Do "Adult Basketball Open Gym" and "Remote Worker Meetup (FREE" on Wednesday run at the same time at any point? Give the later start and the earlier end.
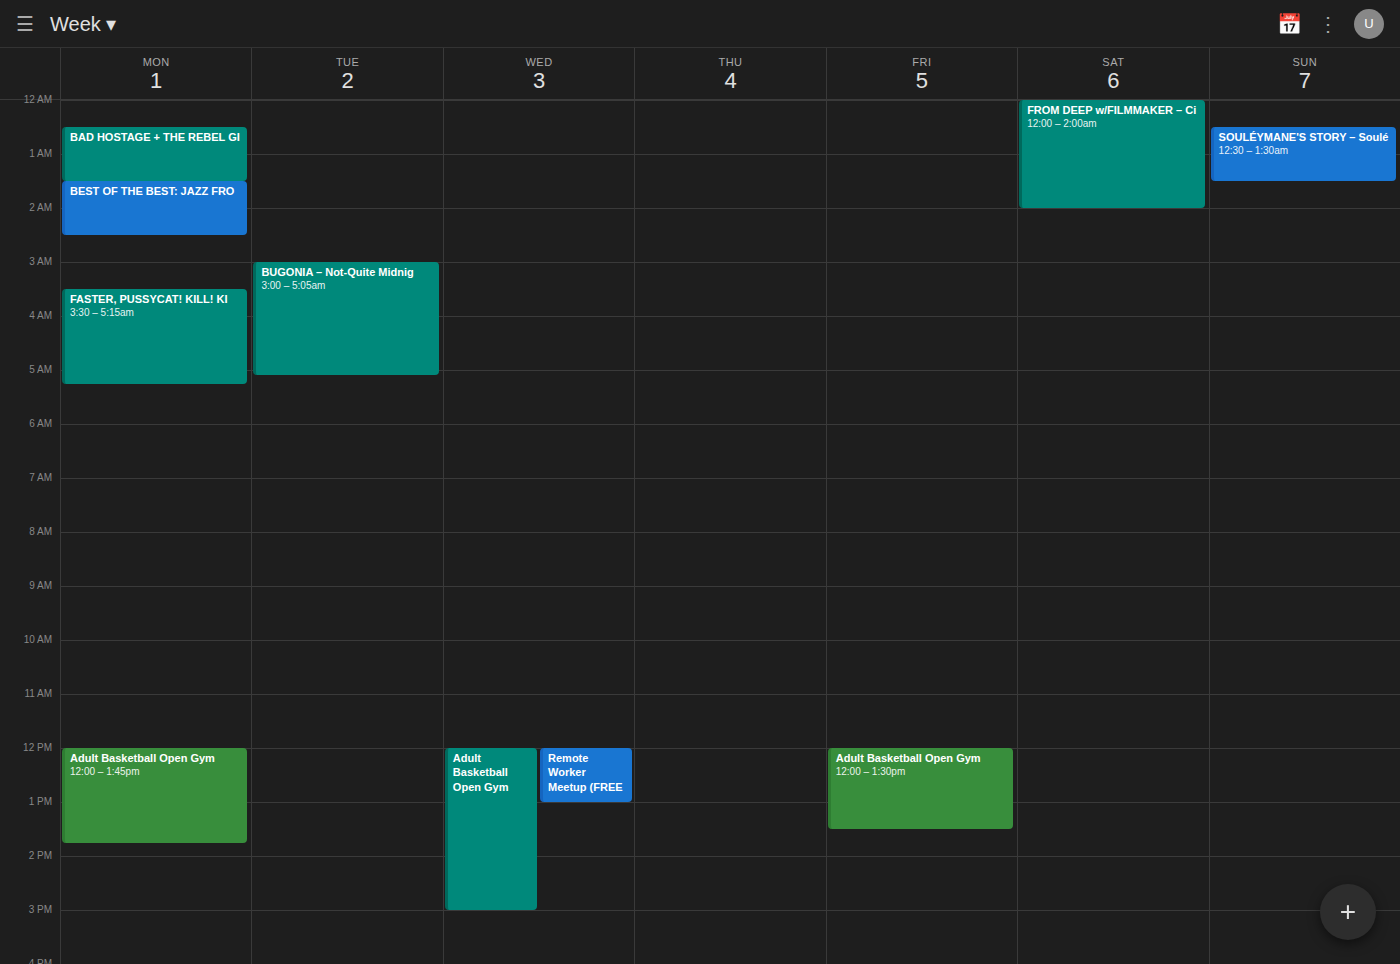
"Adult Basketball Open Gym" starts at 12:00, before "Remote Worker Meetup (FREE" ends at 13:00 -- they overlap.